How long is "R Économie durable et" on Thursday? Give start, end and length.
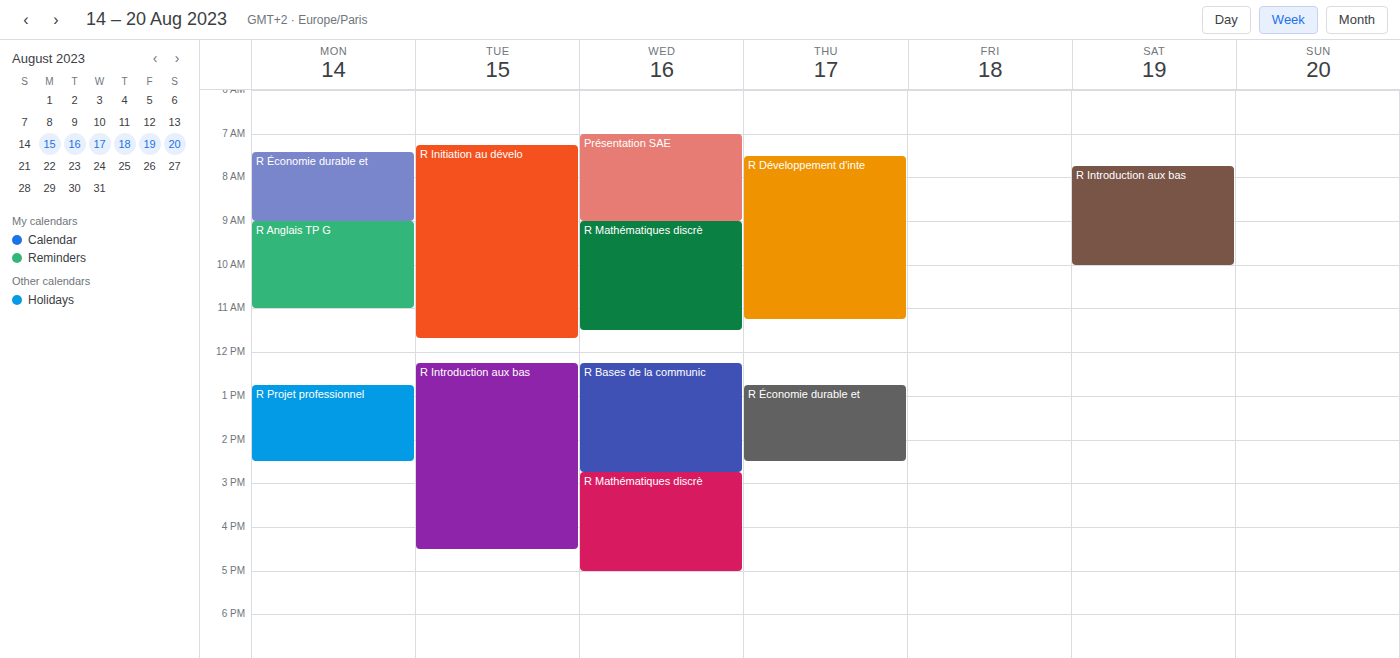
12:45 PM to 2:30 PM, 1 hour 45 minutes